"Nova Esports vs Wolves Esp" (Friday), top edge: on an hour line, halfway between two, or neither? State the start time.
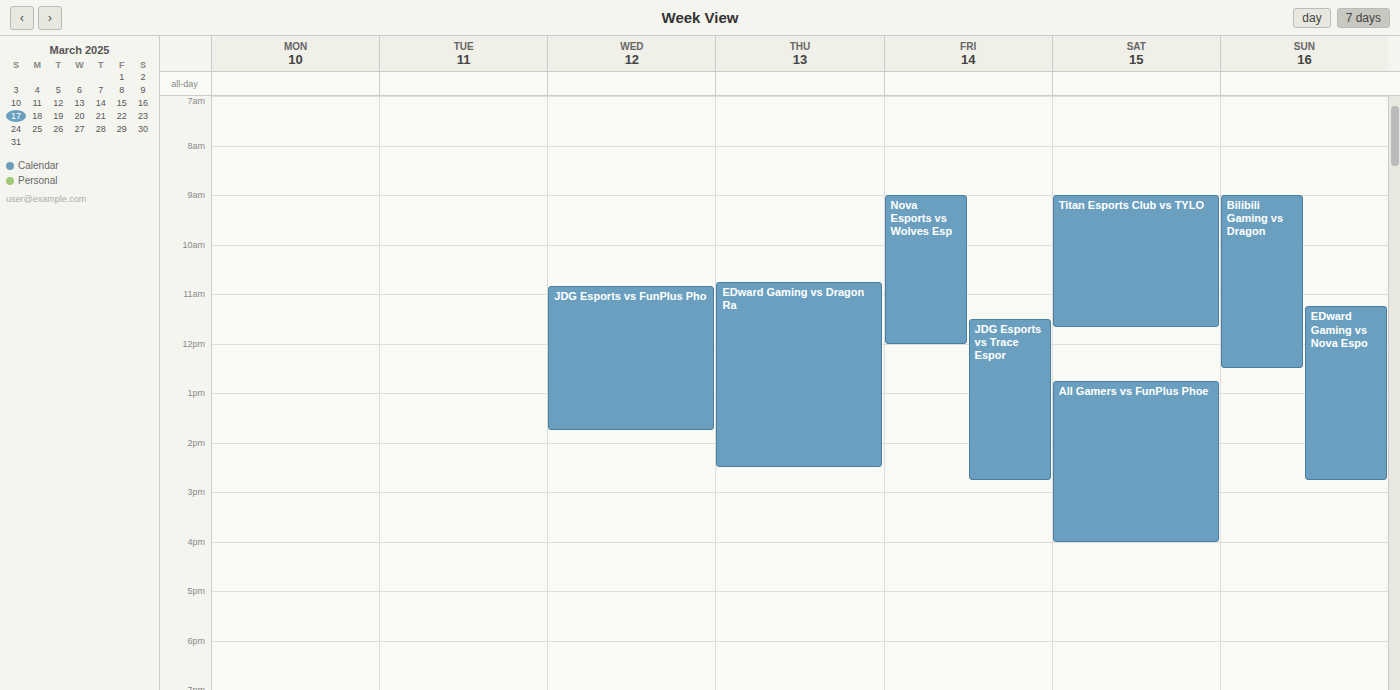
9:00 AM -- exactly on the 9 AM line.